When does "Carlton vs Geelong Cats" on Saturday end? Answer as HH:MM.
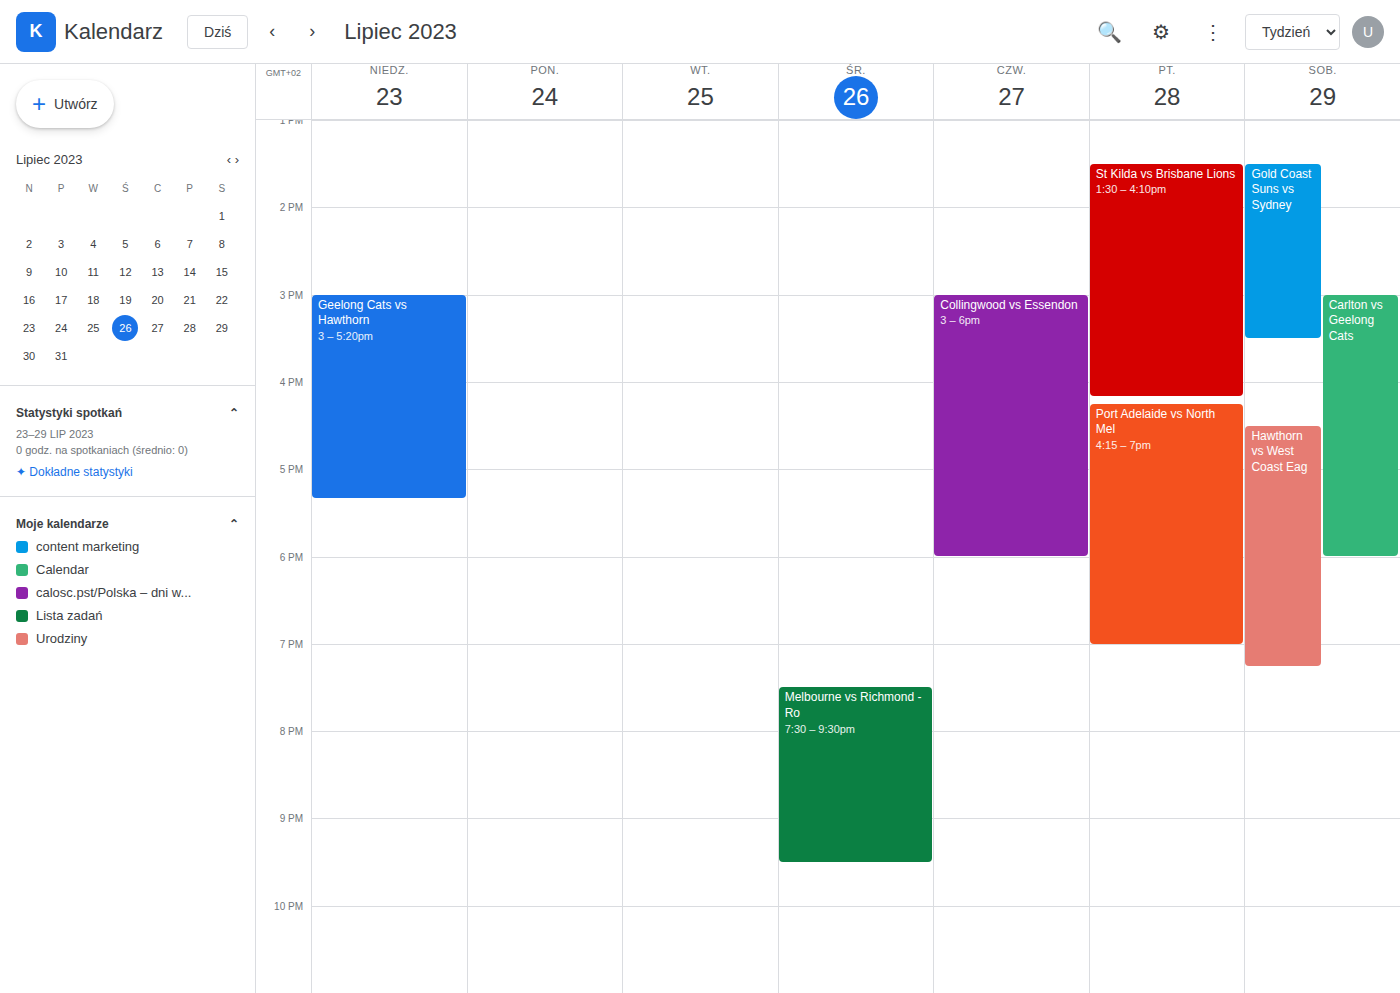
18:00